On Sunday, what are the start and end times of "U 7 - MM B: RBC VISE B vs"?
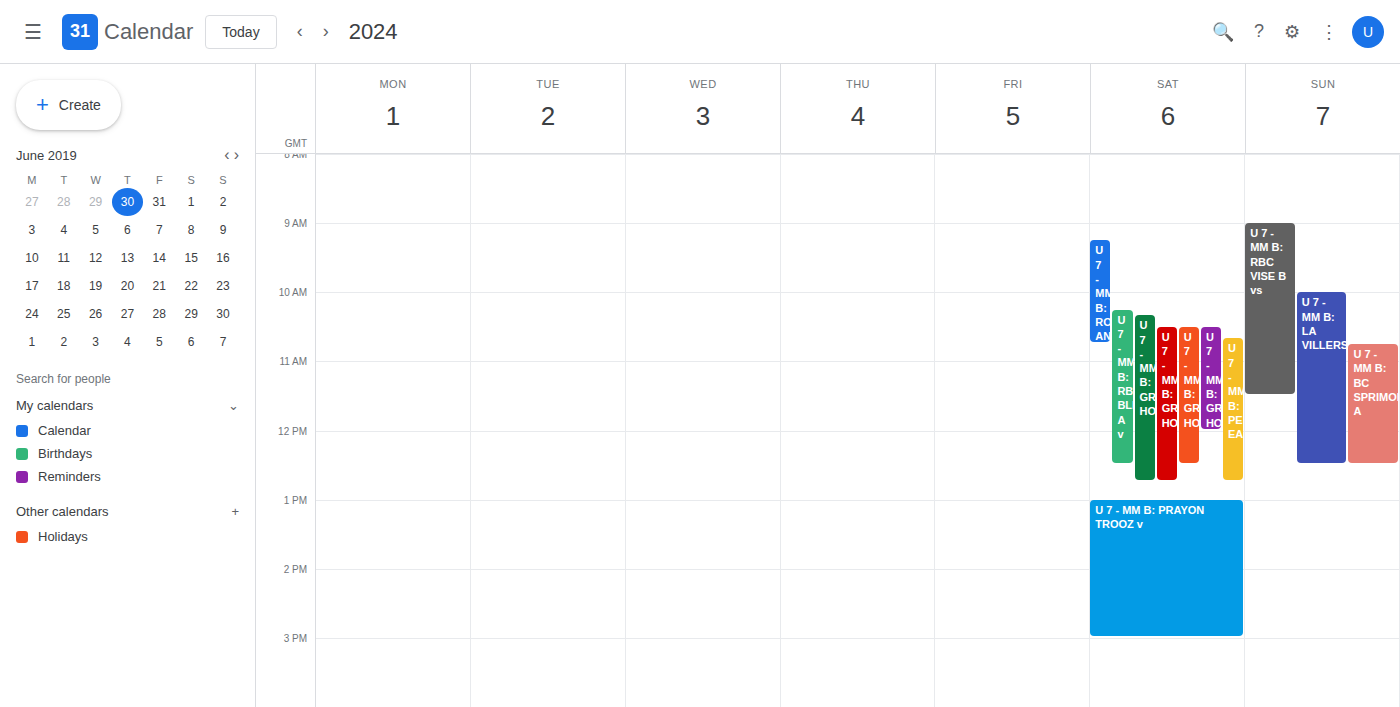
09:00 to 11:30